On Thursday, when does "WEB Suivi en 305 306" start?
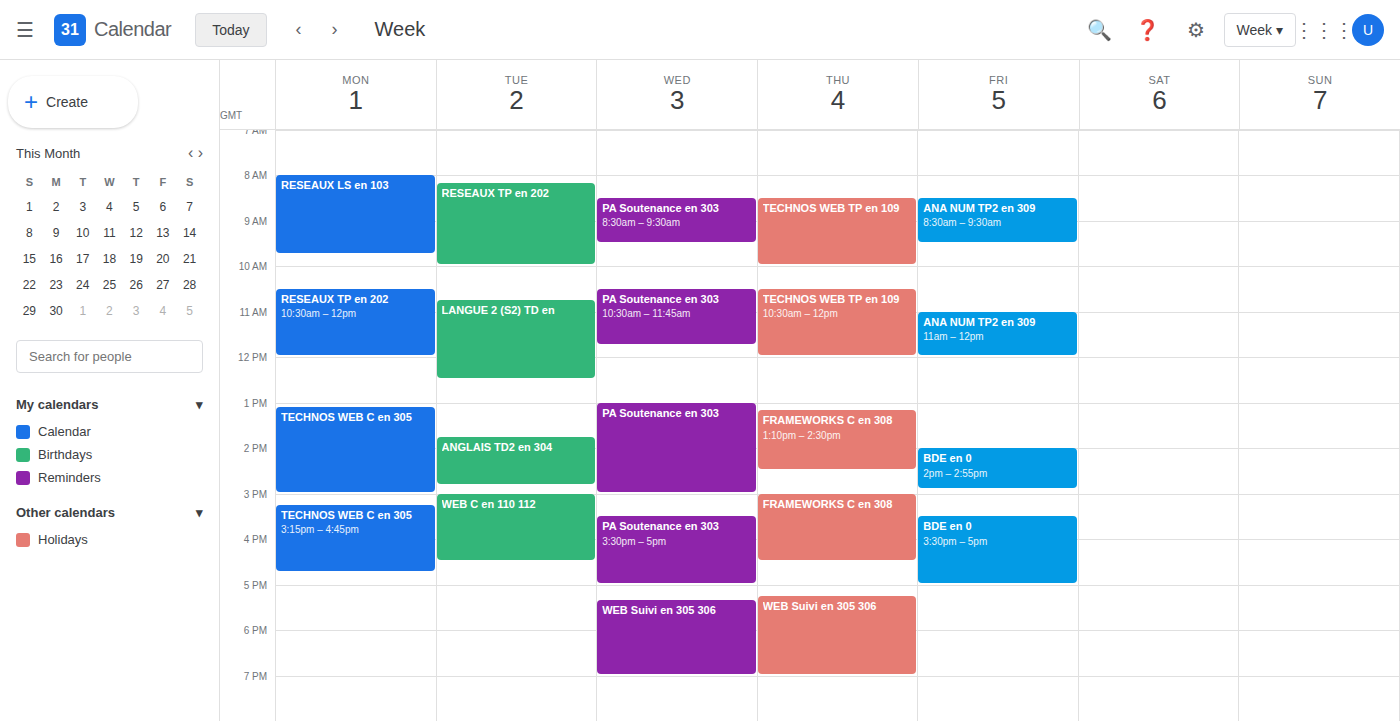
5:15 PM